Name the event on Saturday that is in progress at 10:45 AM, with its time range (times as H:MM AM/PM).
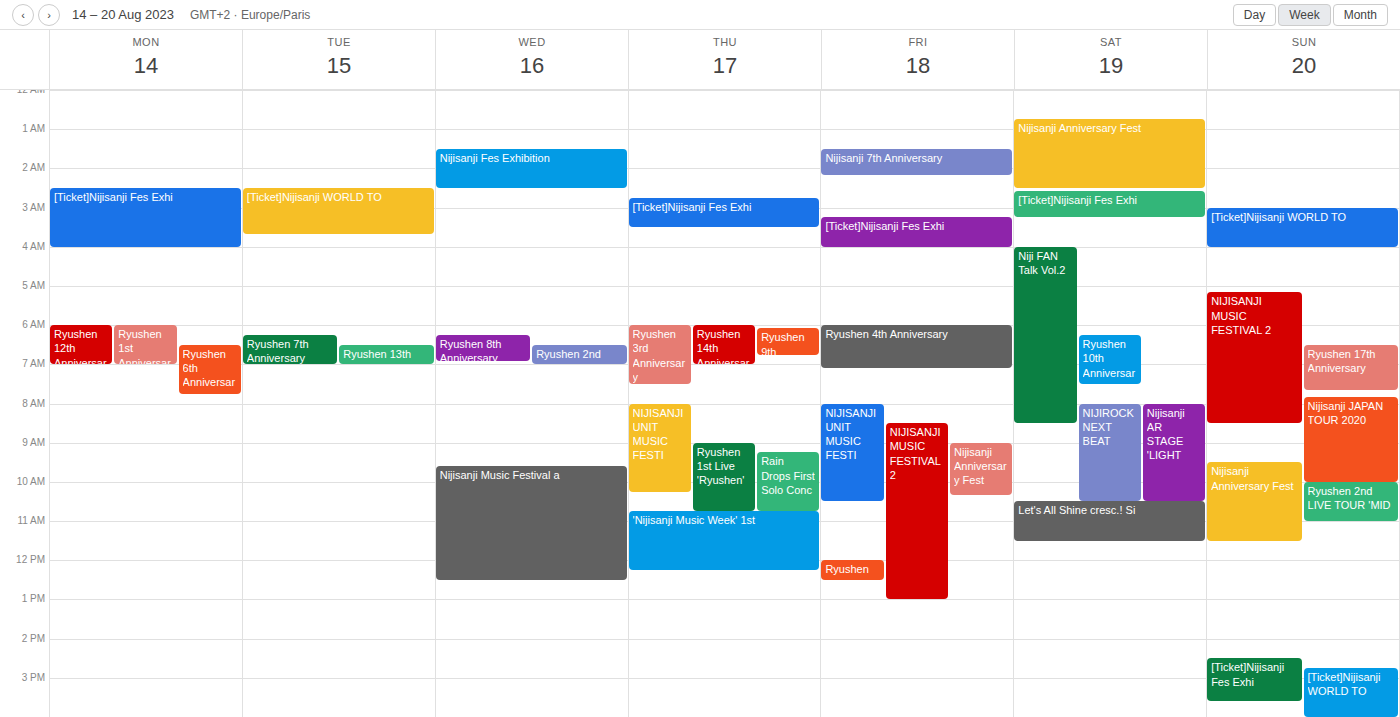
"Let's All Shine cresc.! Si", 10:30 AM to 11:30 AM